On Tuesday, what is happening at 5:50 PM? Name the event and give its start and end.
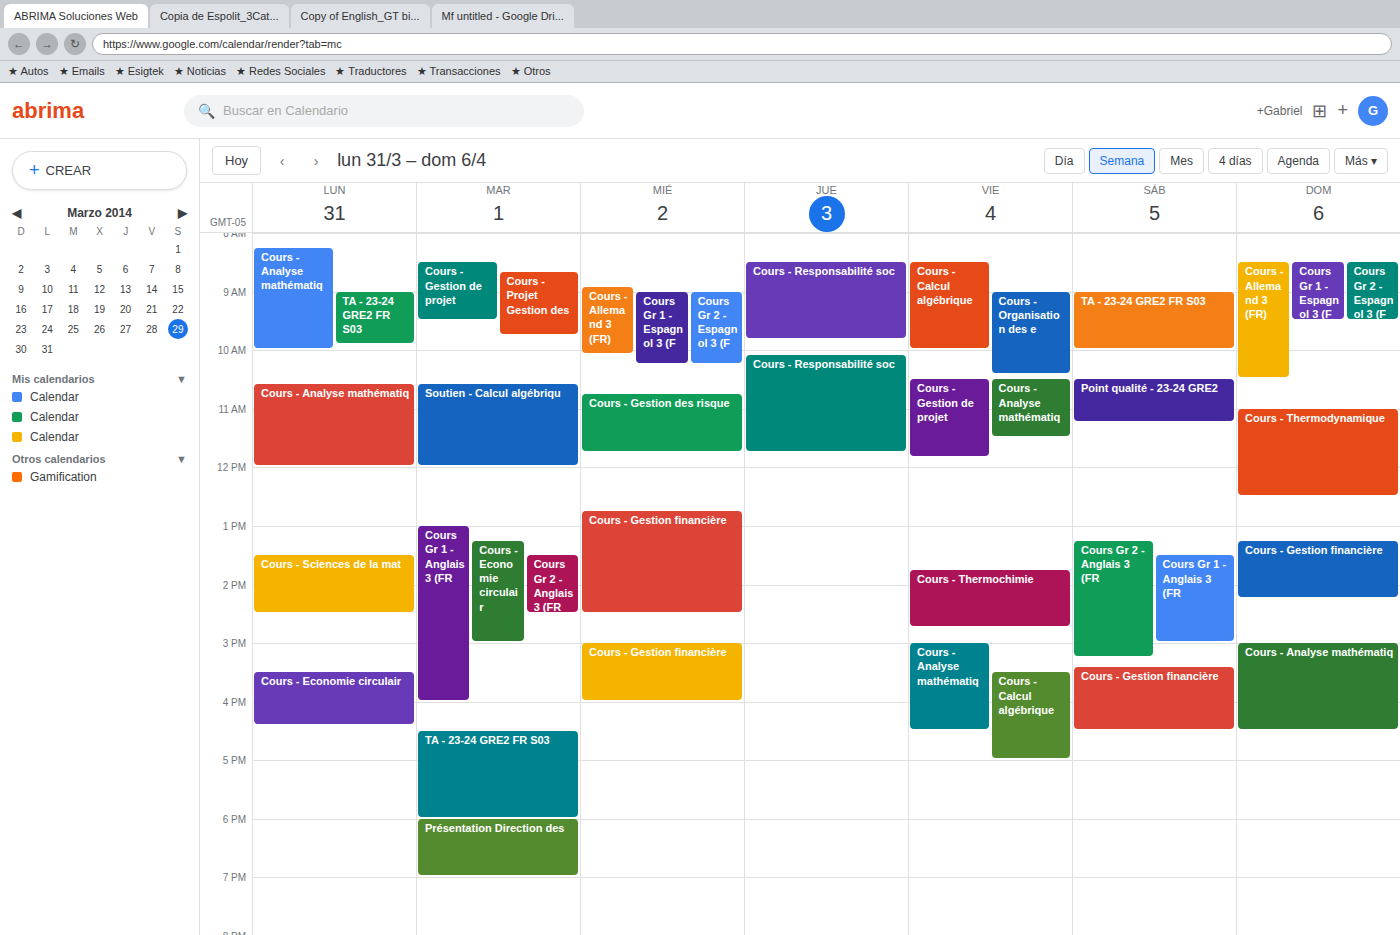
"TA - 23-24 GRE2 FR S03", 4:30 PM to 6:00 PM